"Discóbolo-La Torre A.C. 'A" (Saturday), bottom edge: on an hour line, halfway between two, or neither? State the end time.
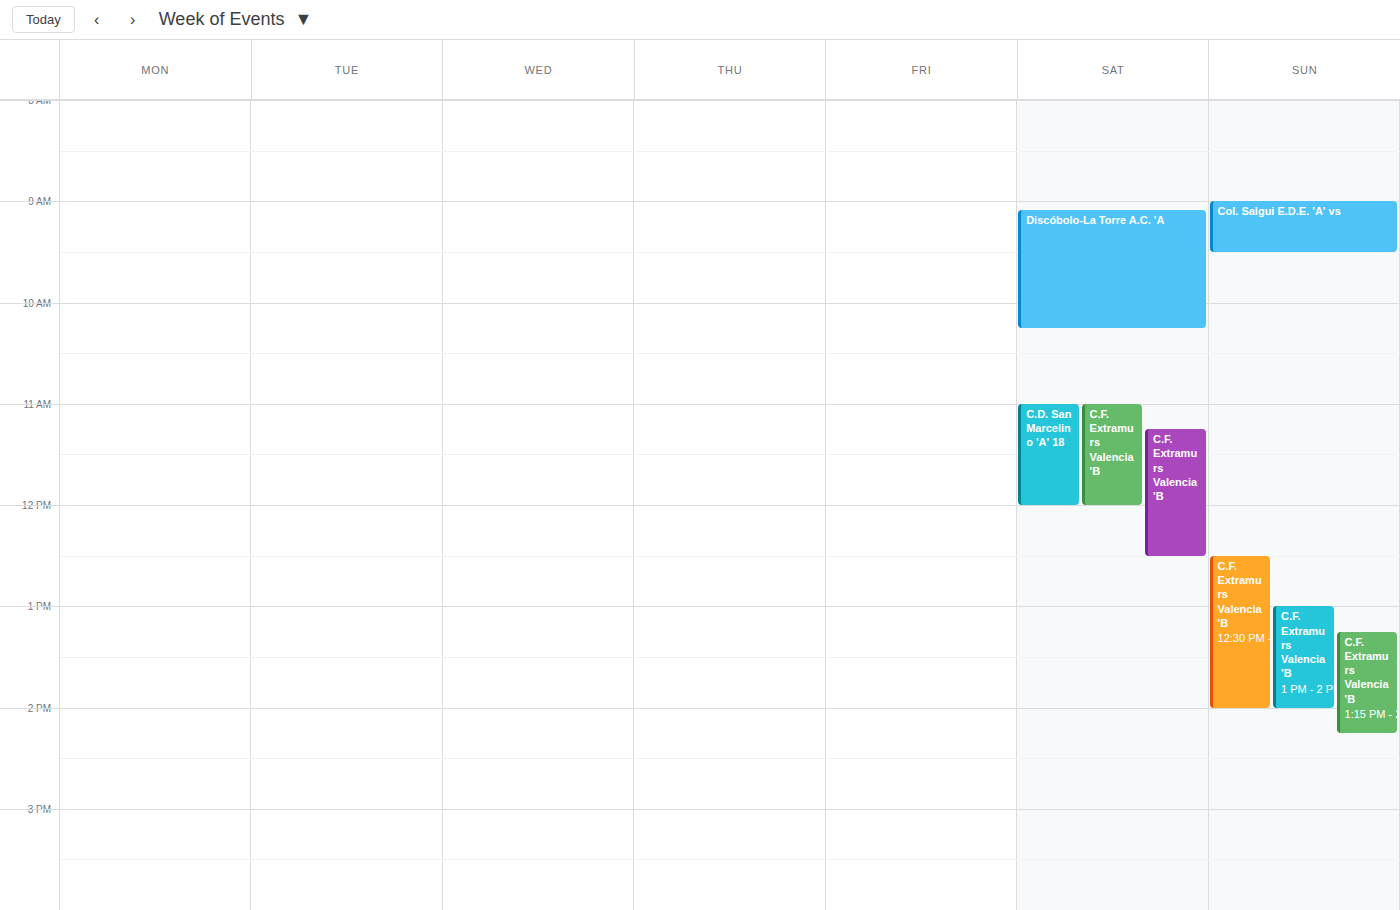
10:15 AM -- neither: a quarter of the way from the 10 AM line to the 11 AM line.